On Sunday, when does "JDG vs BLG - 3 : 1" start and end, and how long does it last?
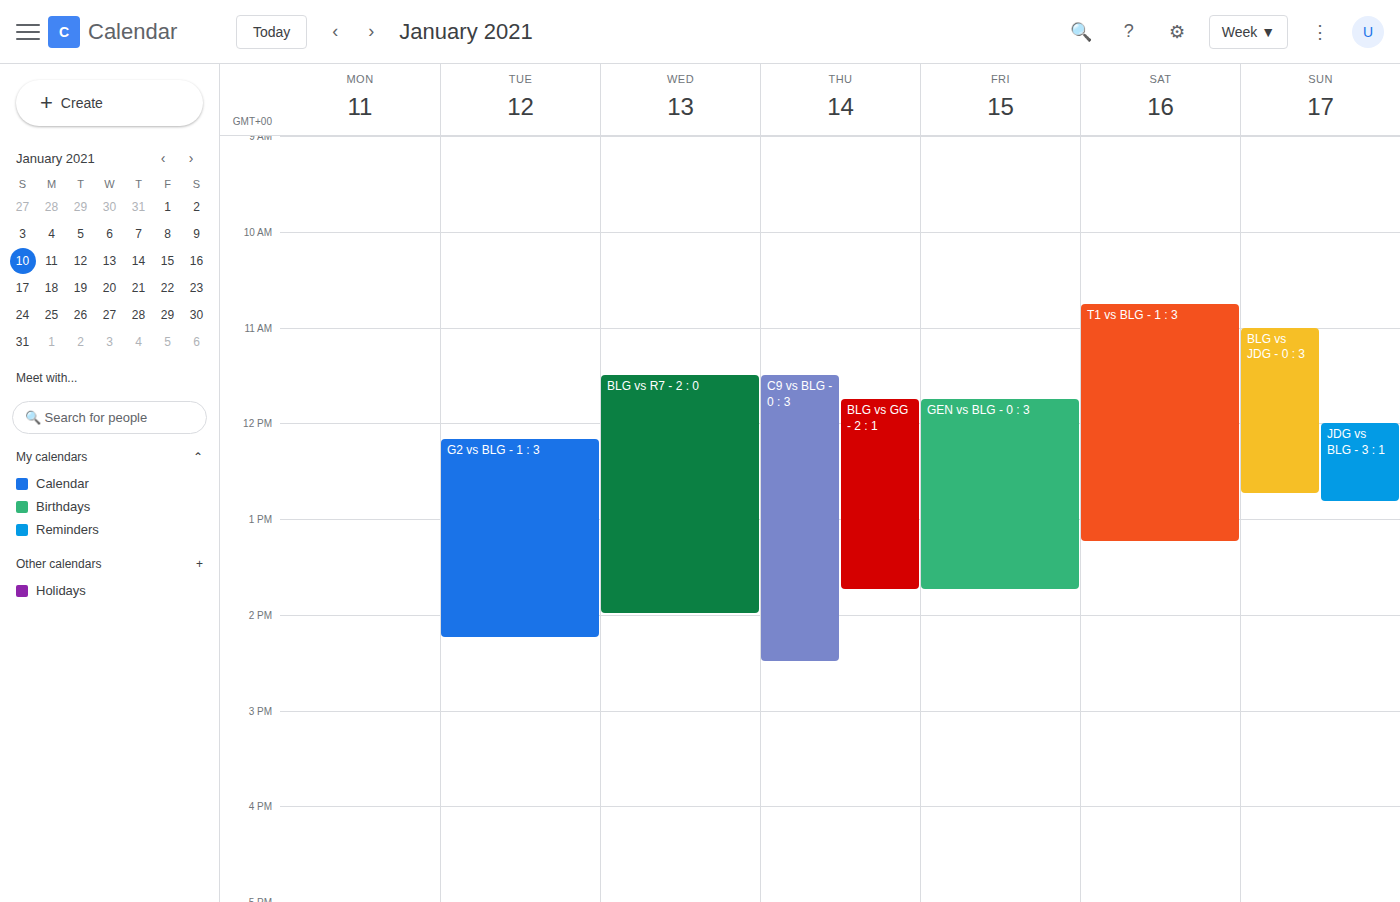
12:00 PM to 12:50 PM, 50 minutes